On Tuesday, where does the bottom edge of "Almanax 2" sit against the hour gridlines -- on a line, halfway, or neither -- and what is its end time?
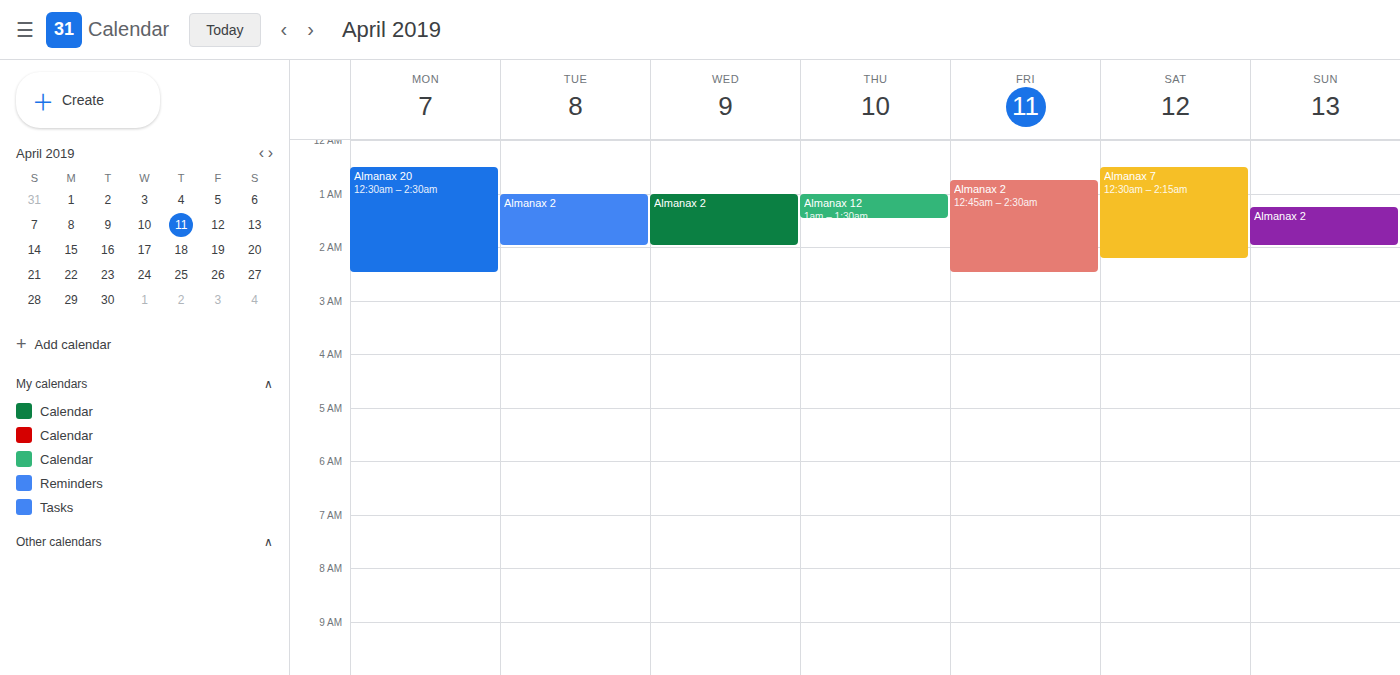
2:00 AM -- exactly on the 2 AM line.